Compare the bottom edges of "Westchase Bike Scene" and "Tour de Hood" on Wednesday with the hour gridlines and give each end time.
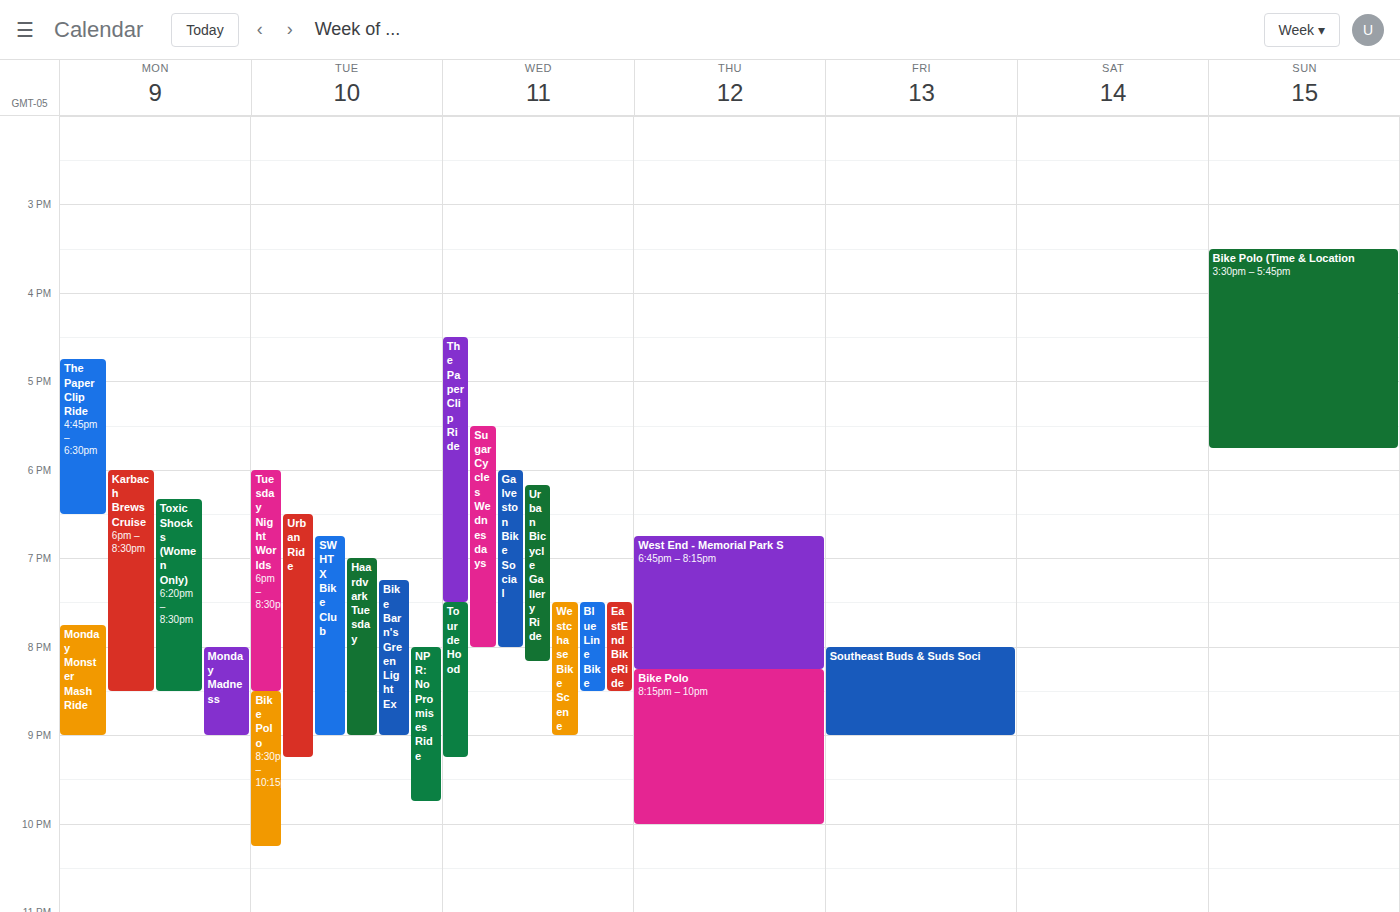
"Westchase Bike Scene": 21:00, exactly on the 21:00 line. "Tour de Hood": 21:15, neither: a quarter of the way from the 21:00 line to the 22:00 line.